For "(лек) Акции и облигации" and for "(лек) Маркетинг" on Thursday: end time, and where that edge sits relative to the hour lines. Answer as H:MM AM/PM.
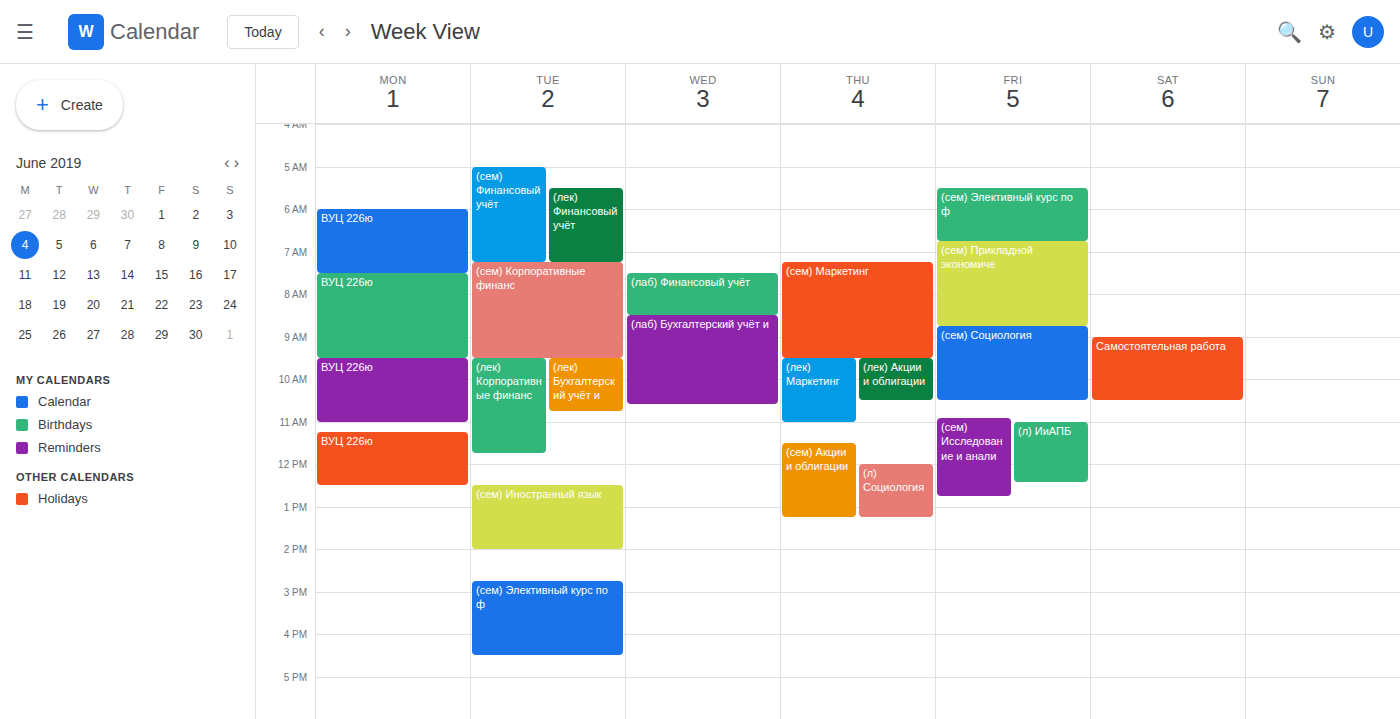
"(лек) Акции и облигации": 10:30 AM, halfway between the 10 AM and 11 AM lines. "(лек) Маркетинг": 11:00 AM, exactly on the 11 AM line.